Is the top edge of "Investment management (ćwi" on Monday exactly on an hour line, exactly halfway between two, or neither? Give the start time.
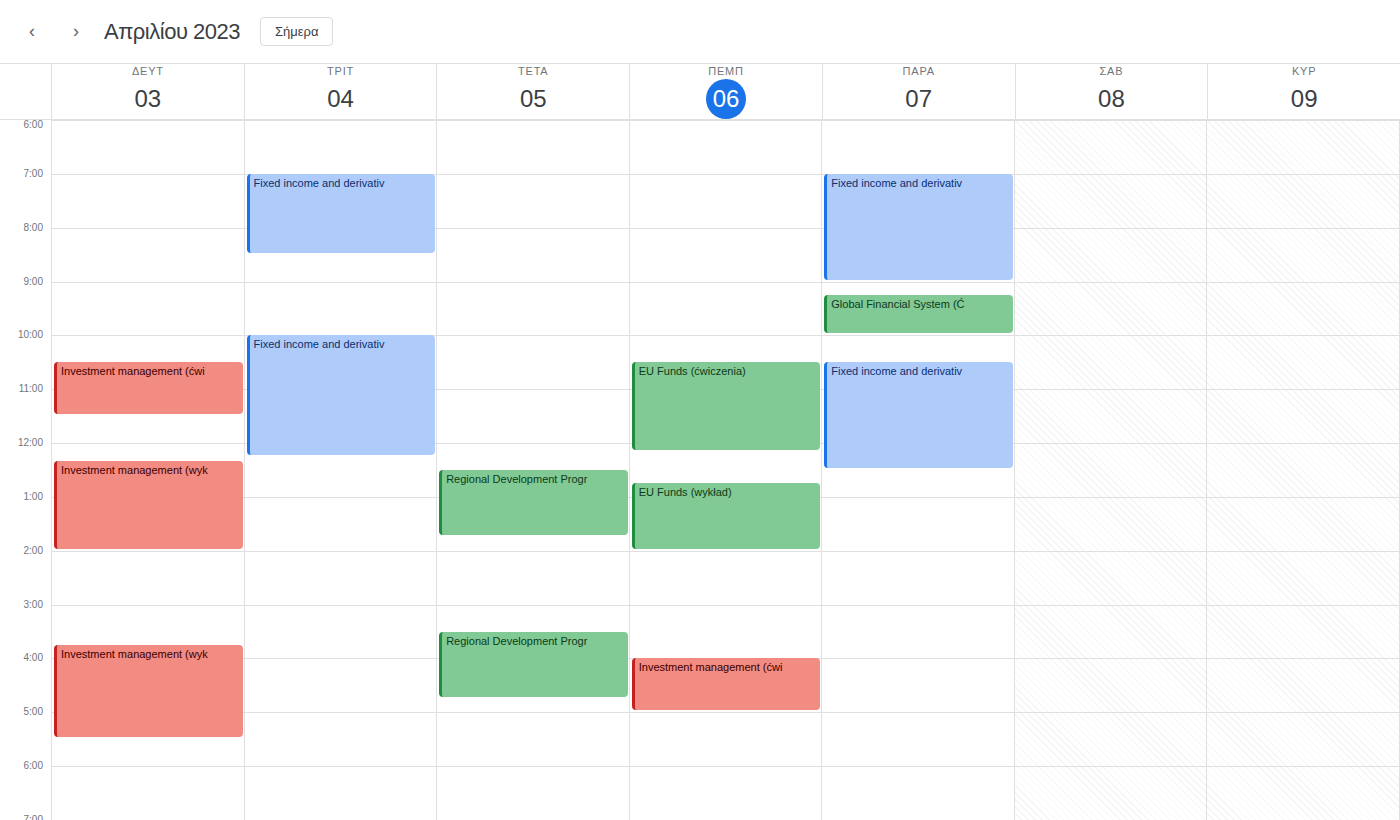
10:30 AM -- halfway between the 10 AM and 11 AM lines.